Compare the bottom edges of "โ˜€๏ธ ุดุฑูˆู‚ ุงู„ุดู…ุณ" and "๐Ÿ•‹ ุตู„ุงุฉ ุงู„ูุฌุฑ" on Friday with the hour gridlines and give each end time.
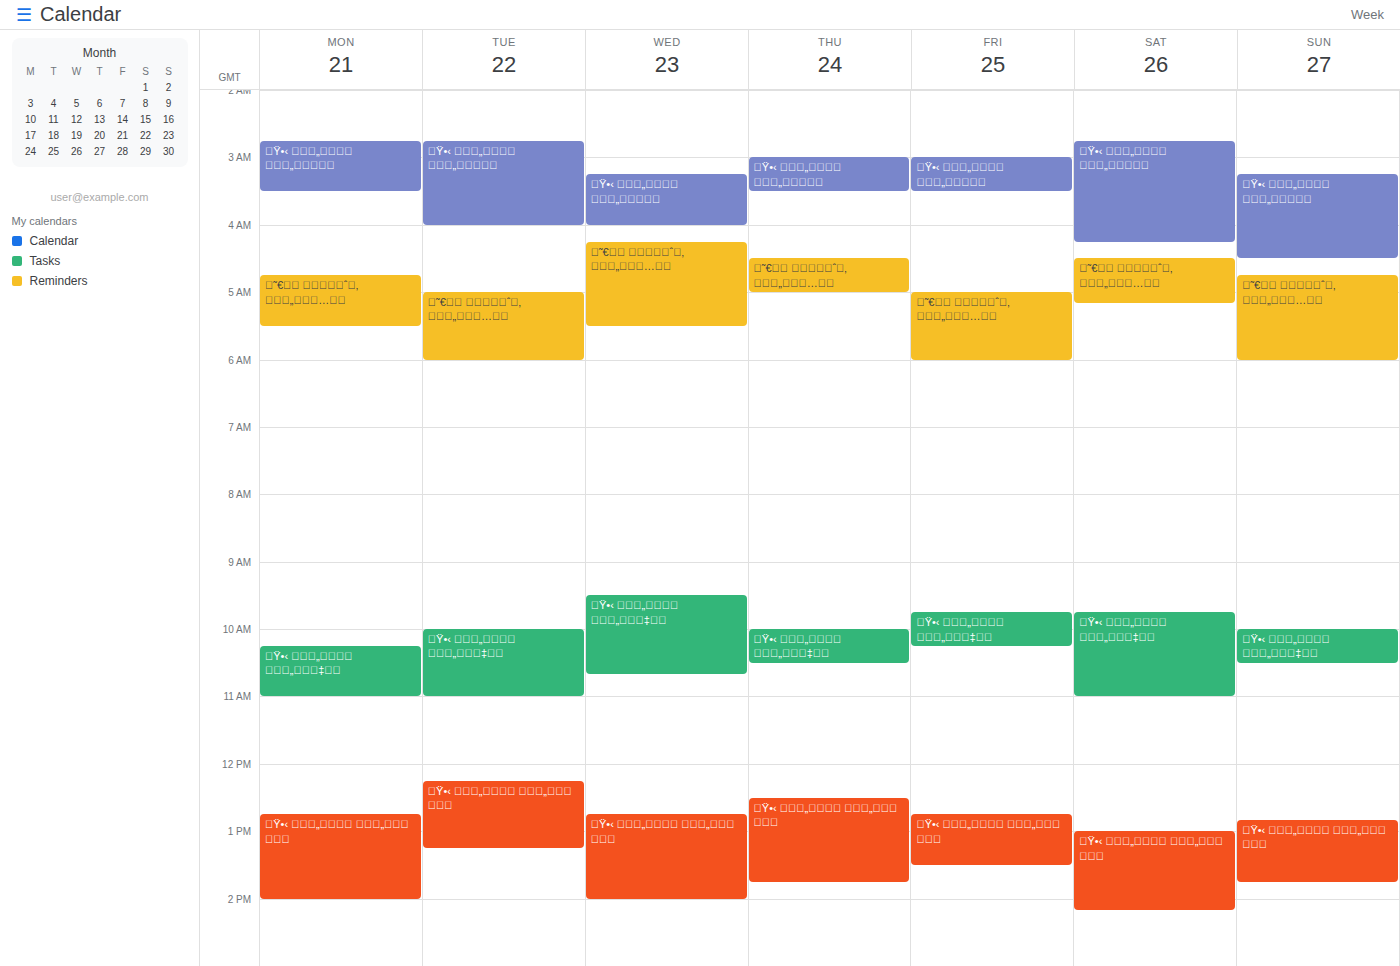
"โ˜€๏ธ ุดุฑูˆู‚ ุงู„ุดู…ุณ": 6:00 AM, exactly on the 6 AM line. "๐Ÿ•‹ ุตู„ุงุฉ ุงู„ูุฌุฑ": 3:30 AM, halfway between the 3 AM and 4 AM lines.